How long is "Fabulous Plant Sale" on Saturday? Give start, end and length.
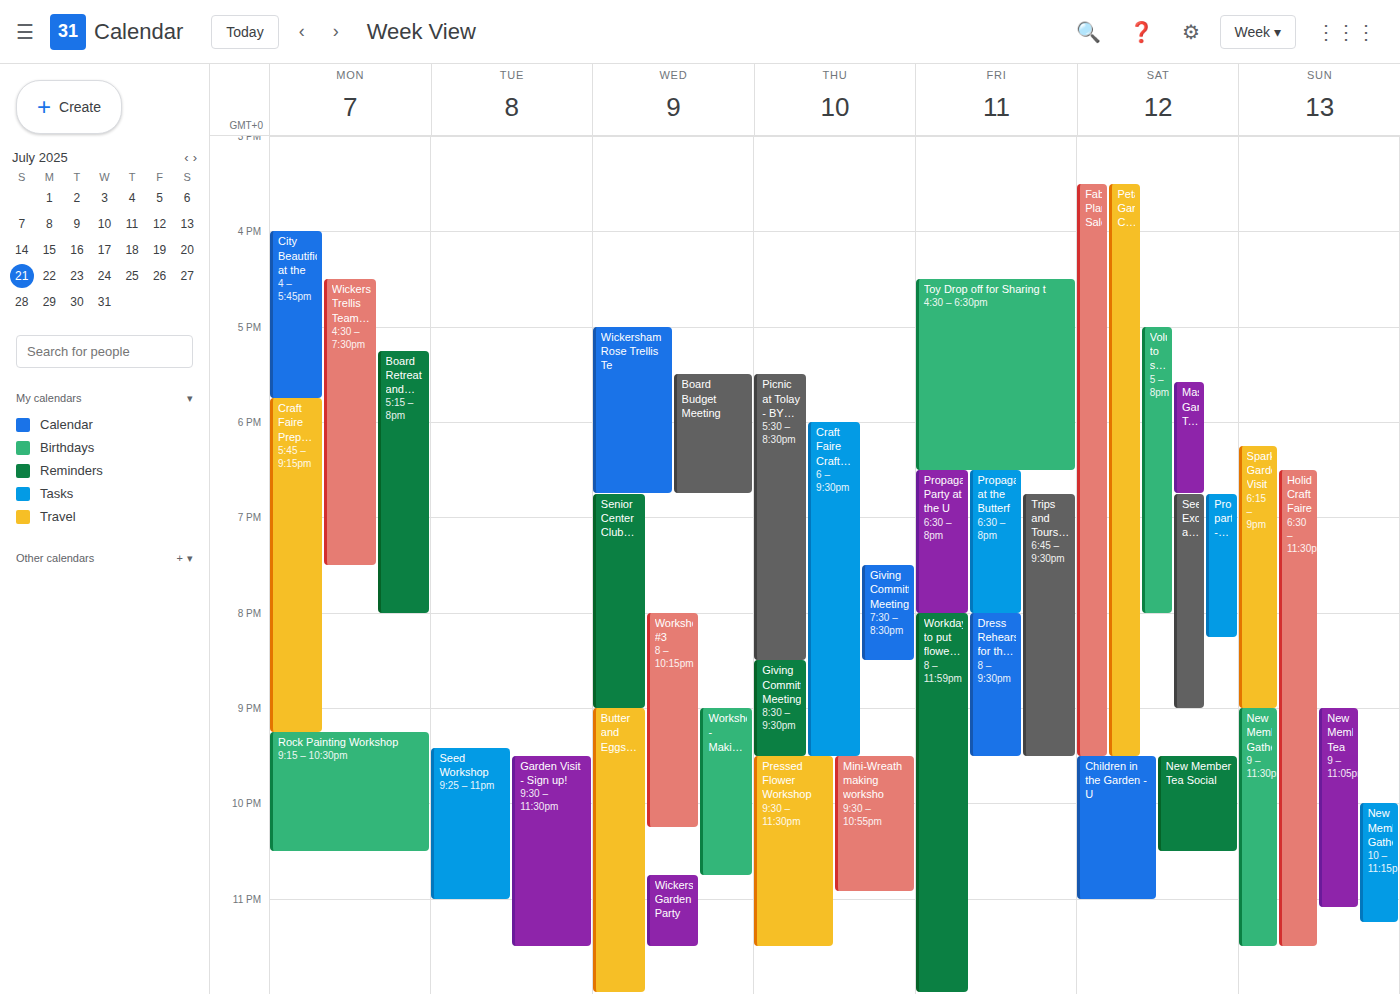
3:30 PM to 9:30 PM, 6 hours